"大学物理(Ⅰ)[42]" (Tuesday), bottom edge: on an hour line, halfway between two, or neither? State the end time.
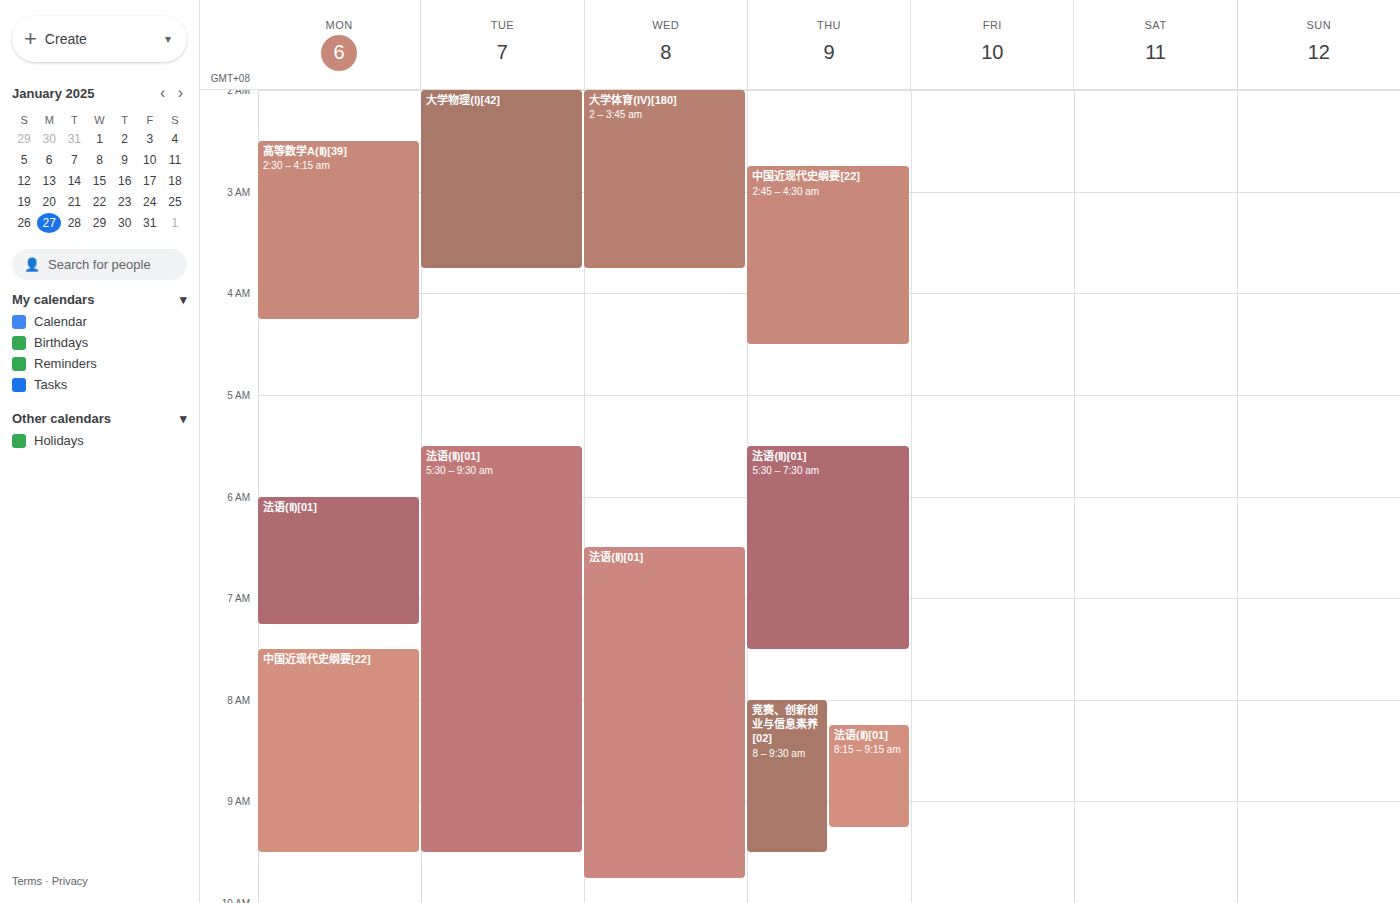
3:45 AM -- neither: three quarters of the way from the 3 AM line to the 4 AM line.